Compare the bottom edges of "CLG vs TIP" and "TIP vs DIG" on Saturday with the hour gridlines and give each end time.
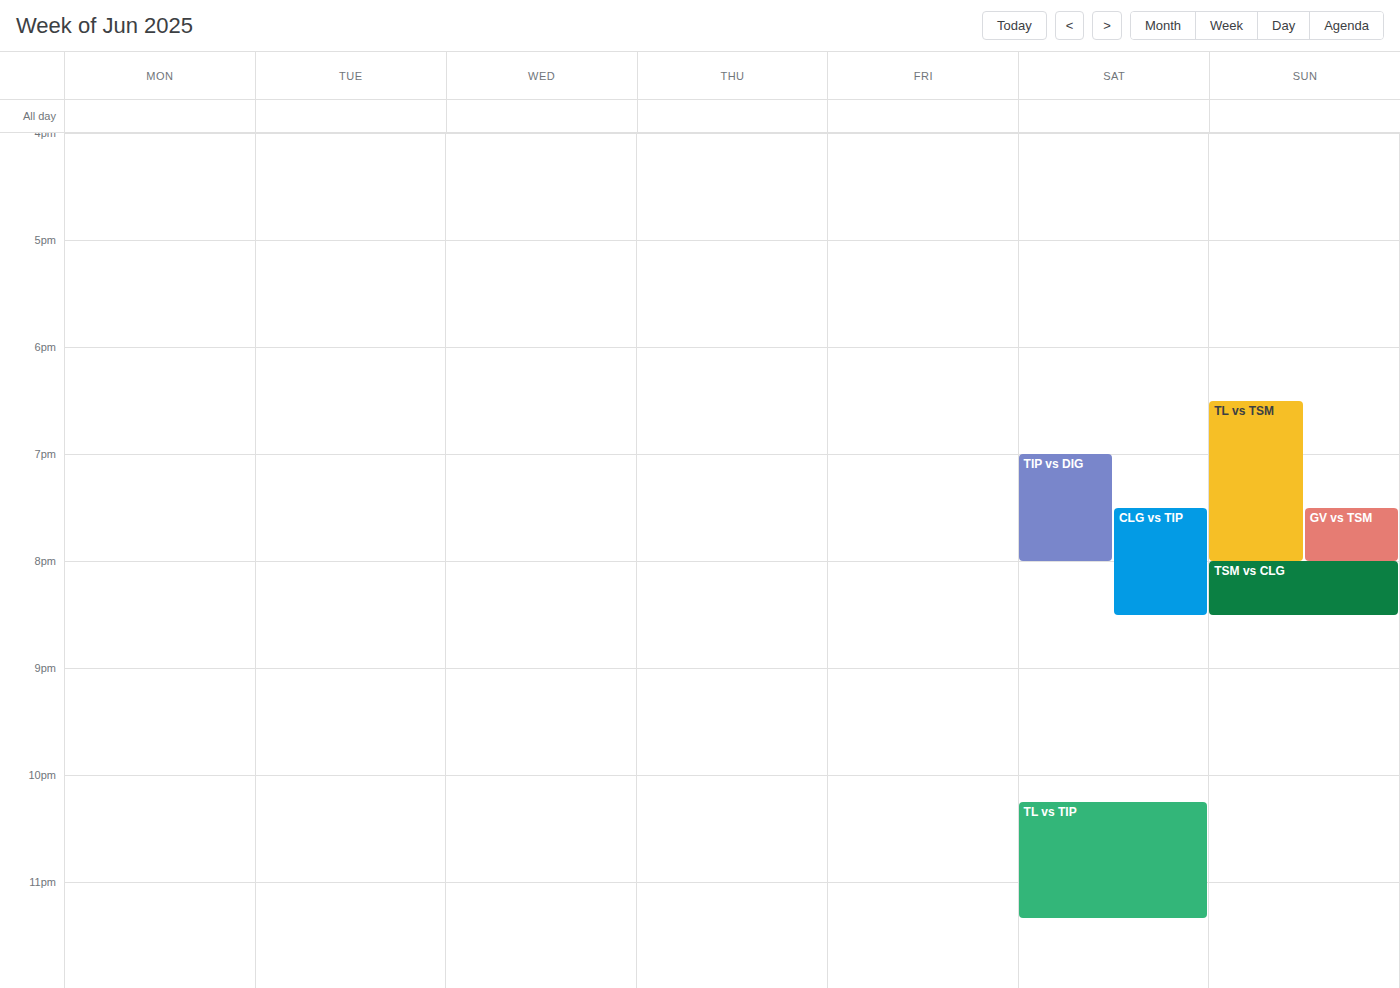
"CLG vs TIP": 8:30 PM, halfway between the 8 PM and 9 PM lines. "TIP vs DIG": 8:00 PM, exactly on the 8 PM line.